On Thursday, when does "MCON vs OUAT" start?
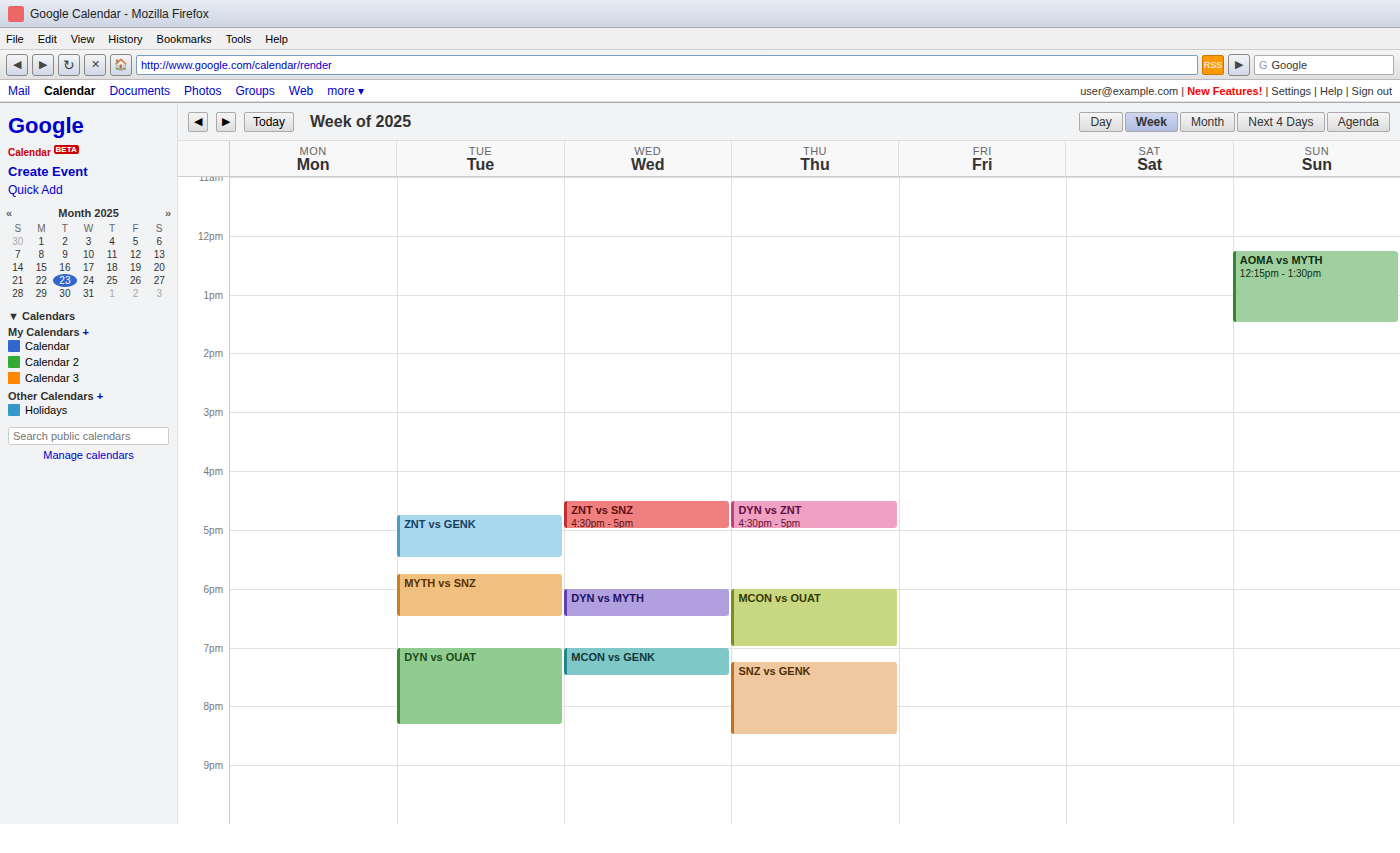
6:00 PM